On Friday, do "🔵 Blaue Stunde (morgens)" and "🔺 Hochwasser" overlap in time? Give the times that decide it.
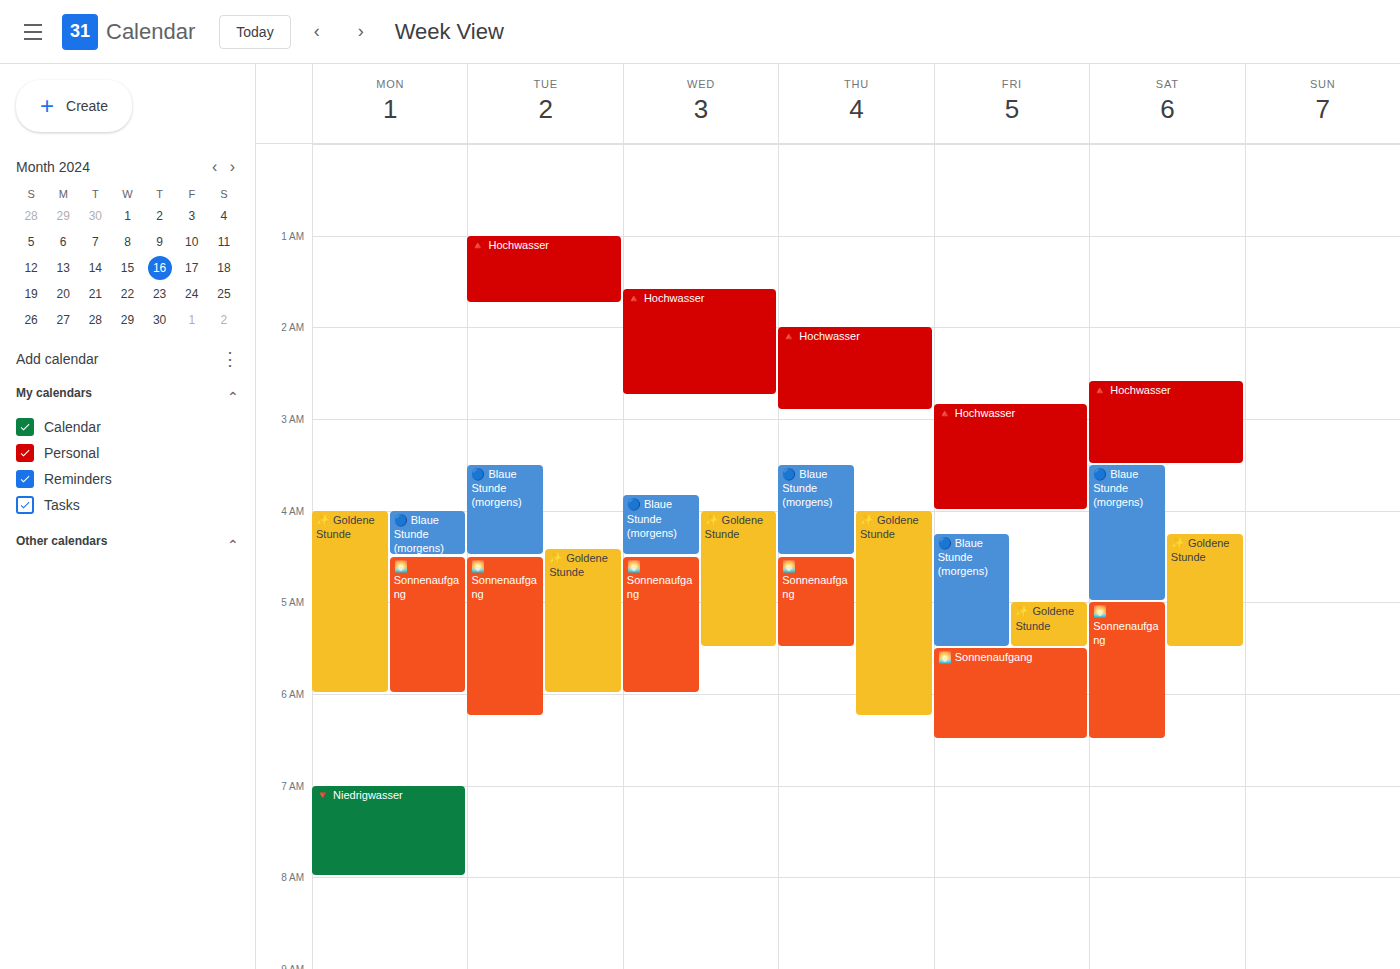
"🔺 Hochwasser" ends at 4:00 AM and "🔵 Blaue Stunde (morgens)" starts at 4:15 AM -- no overlap.